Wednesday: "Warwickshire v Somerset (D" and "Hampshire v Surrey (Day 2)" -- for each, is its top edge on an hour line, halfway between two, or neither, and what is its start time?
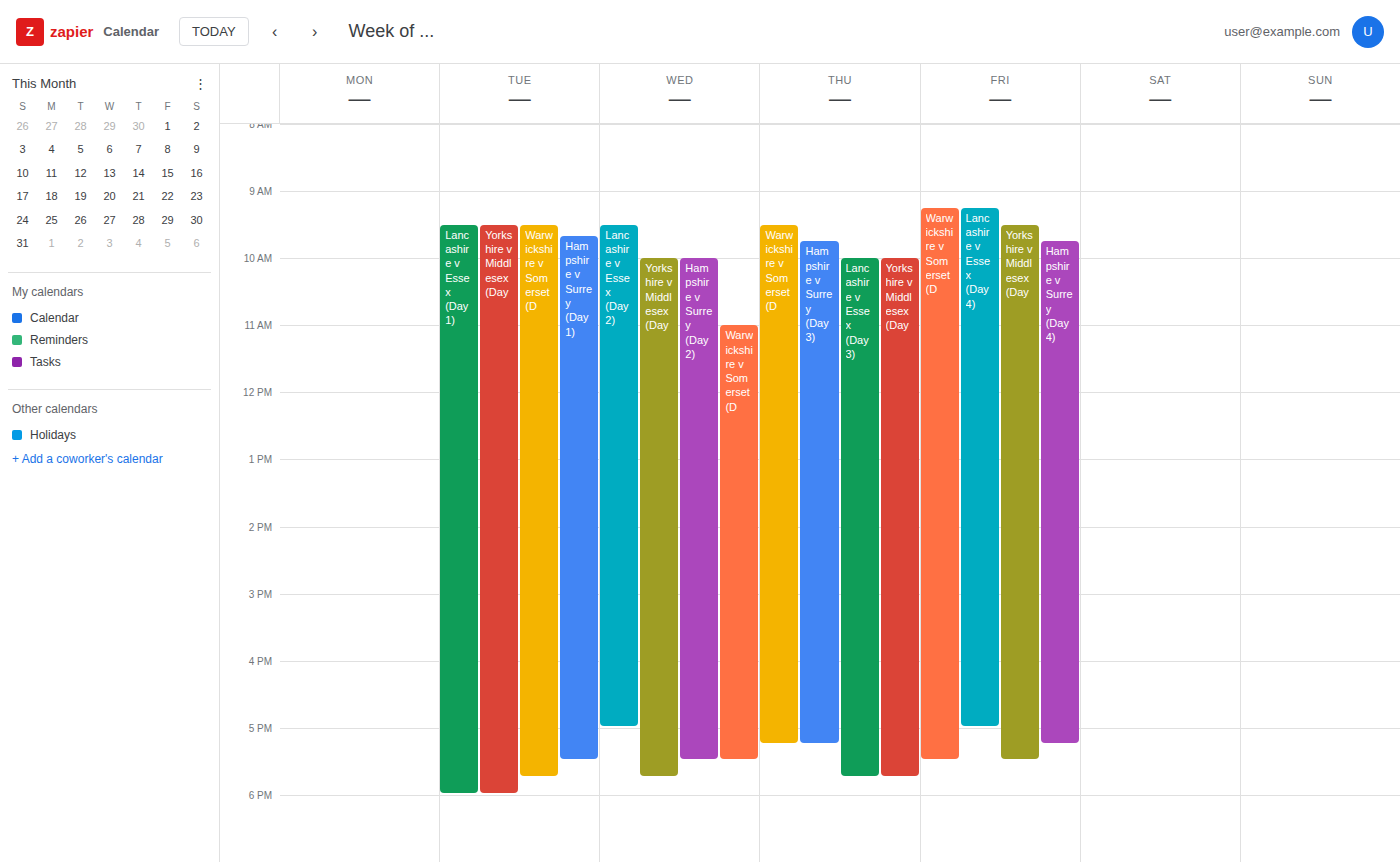
"Warwickshire v Somerset (D": 11:00, exactly on the 11:00 line. "Hampshire v Surrey (Day 2)": 10:00, exactly on the 10:00 line.